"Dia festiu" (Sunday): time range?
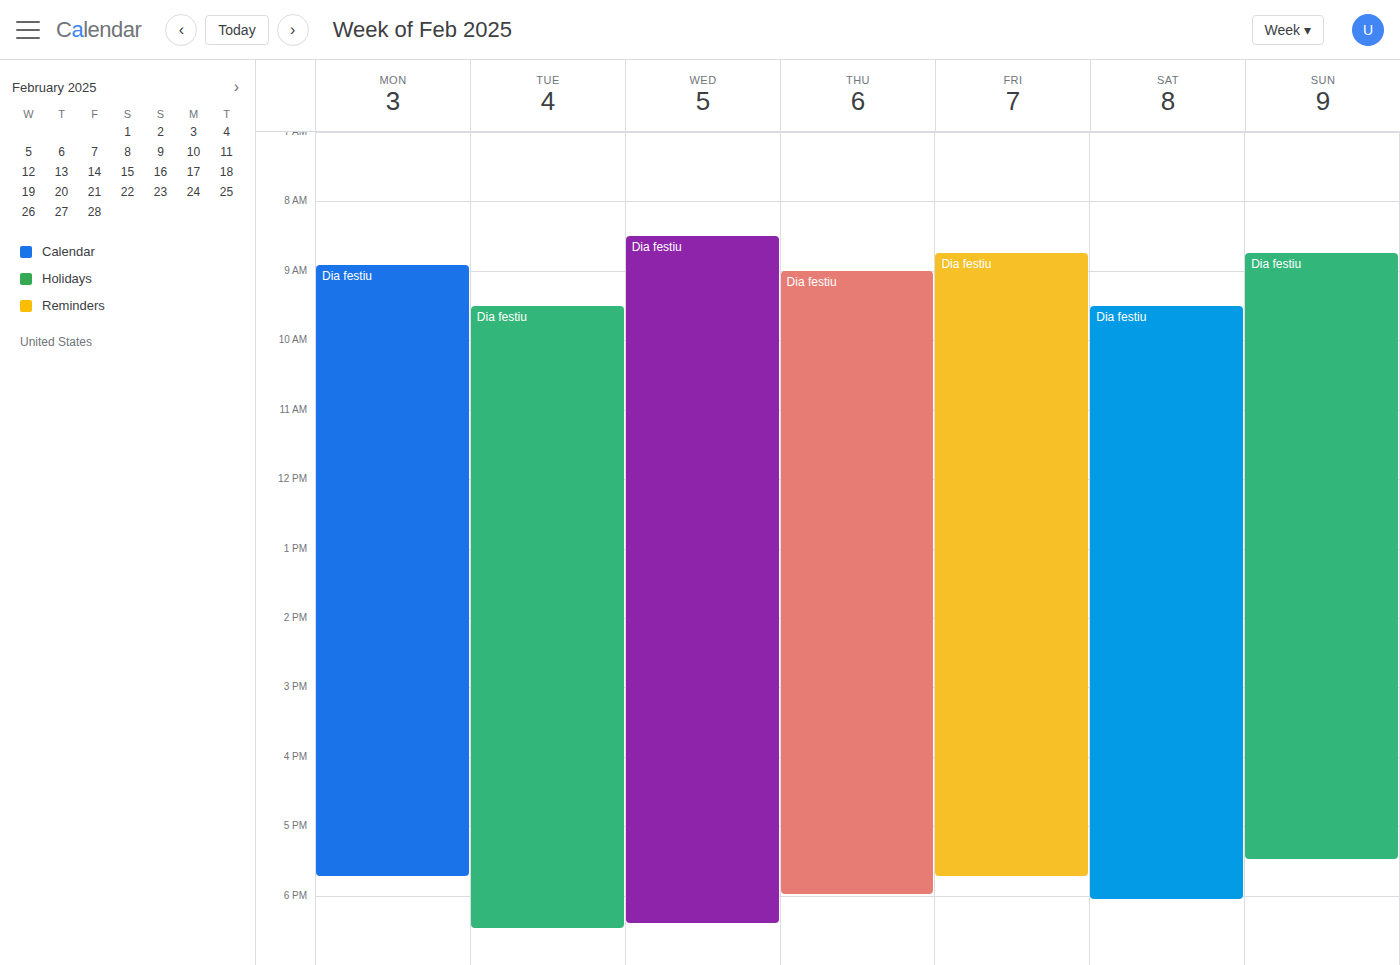
8:45 AM to 5:30 PM